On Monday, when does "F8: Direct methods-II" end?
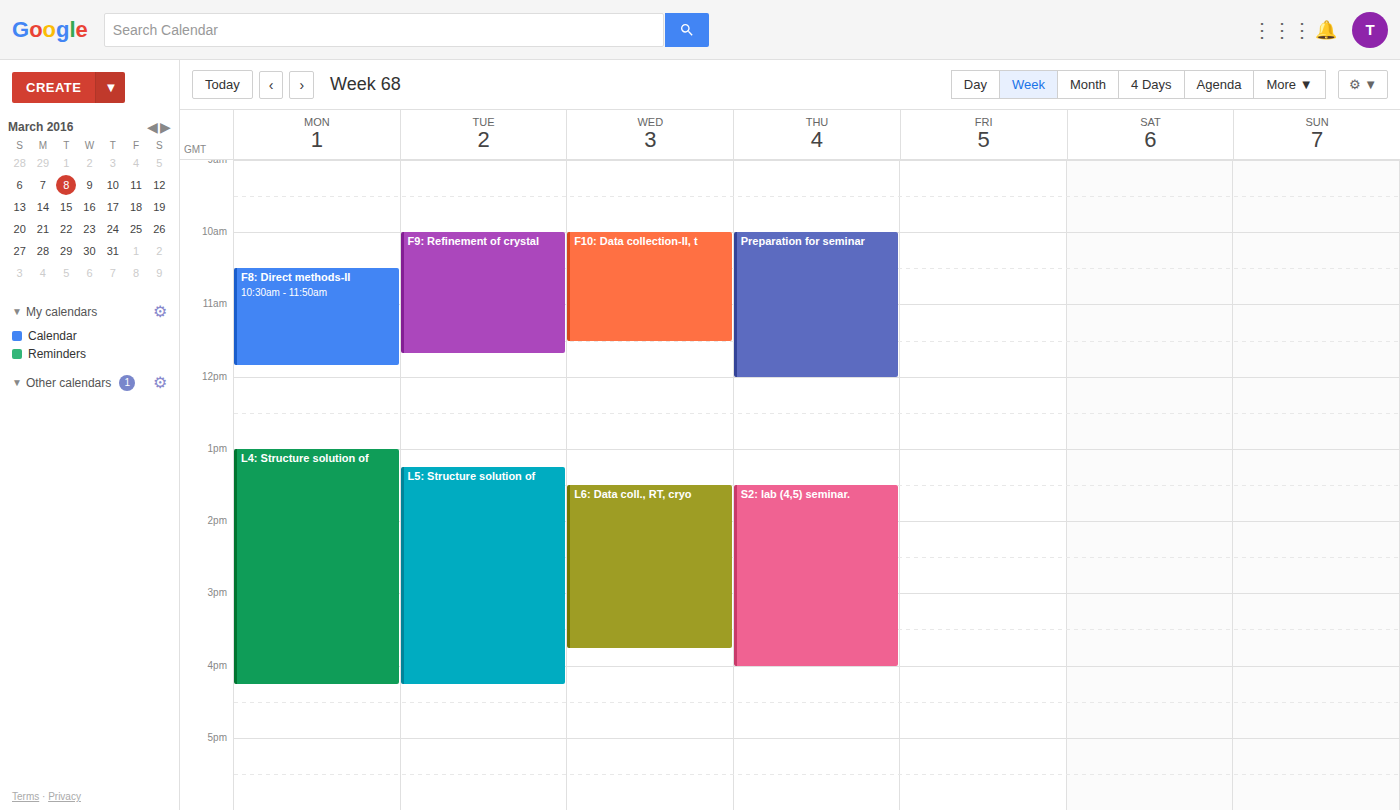
11:50 AM